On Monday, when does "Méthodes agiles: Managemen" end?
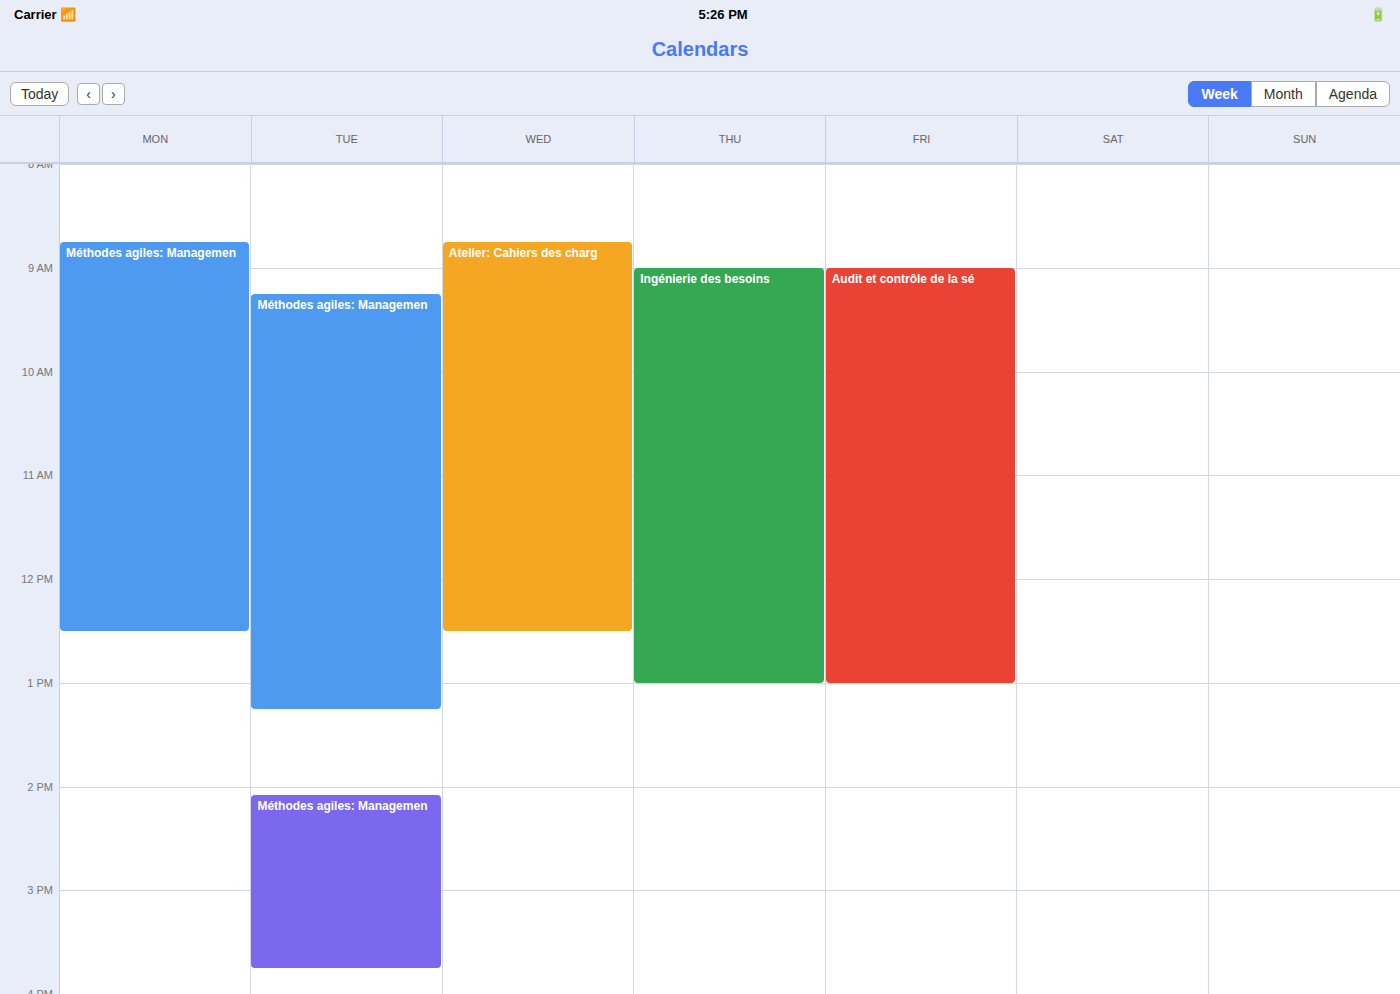
12:30 PM